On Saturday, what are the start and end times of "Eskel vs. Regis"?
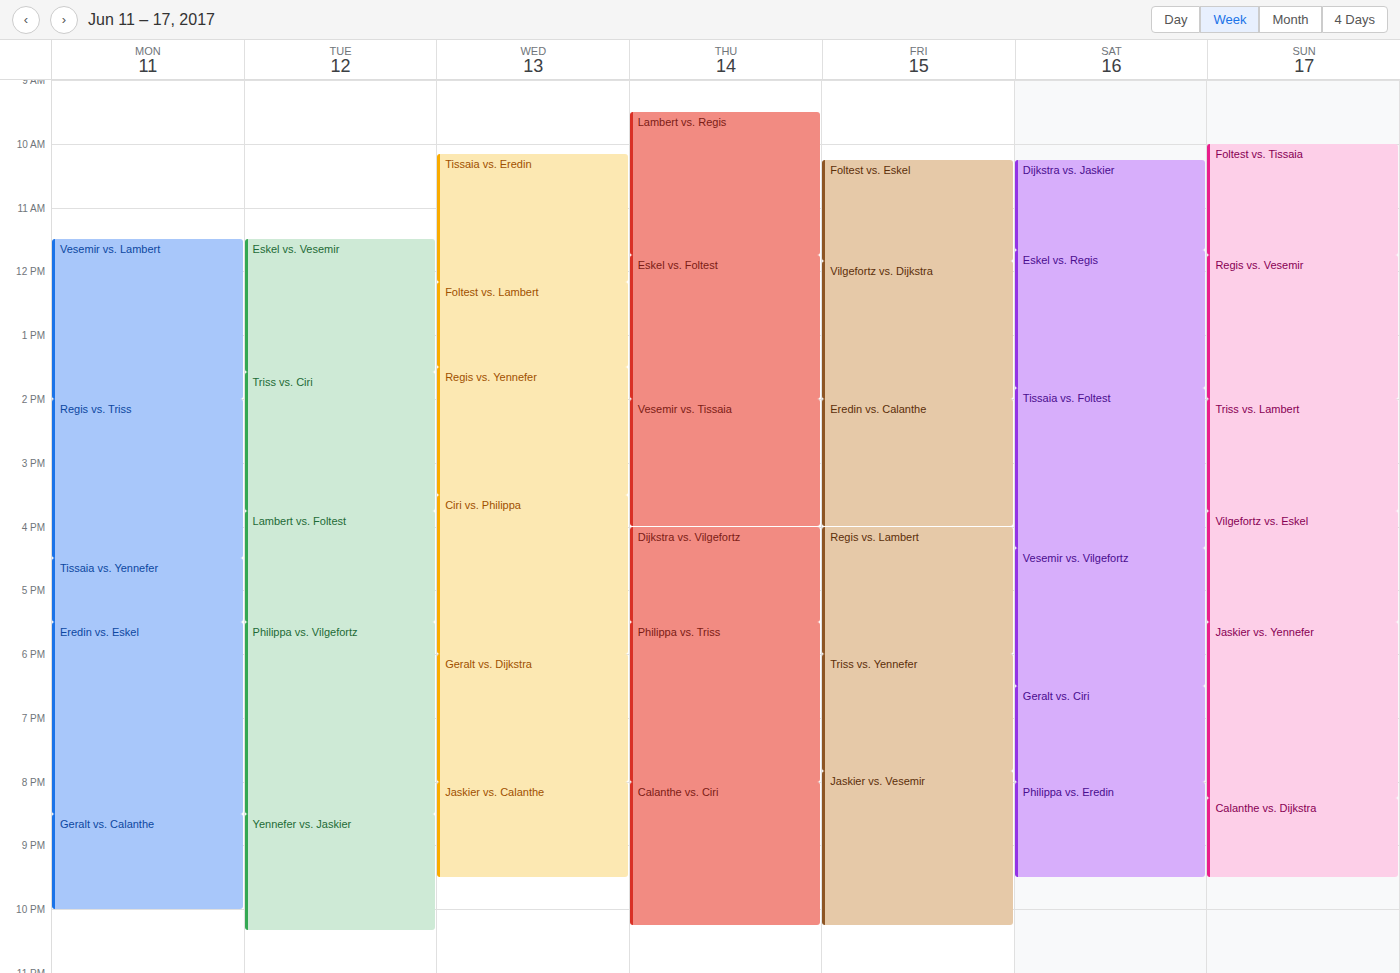
11:40 AM to 1:50 PM